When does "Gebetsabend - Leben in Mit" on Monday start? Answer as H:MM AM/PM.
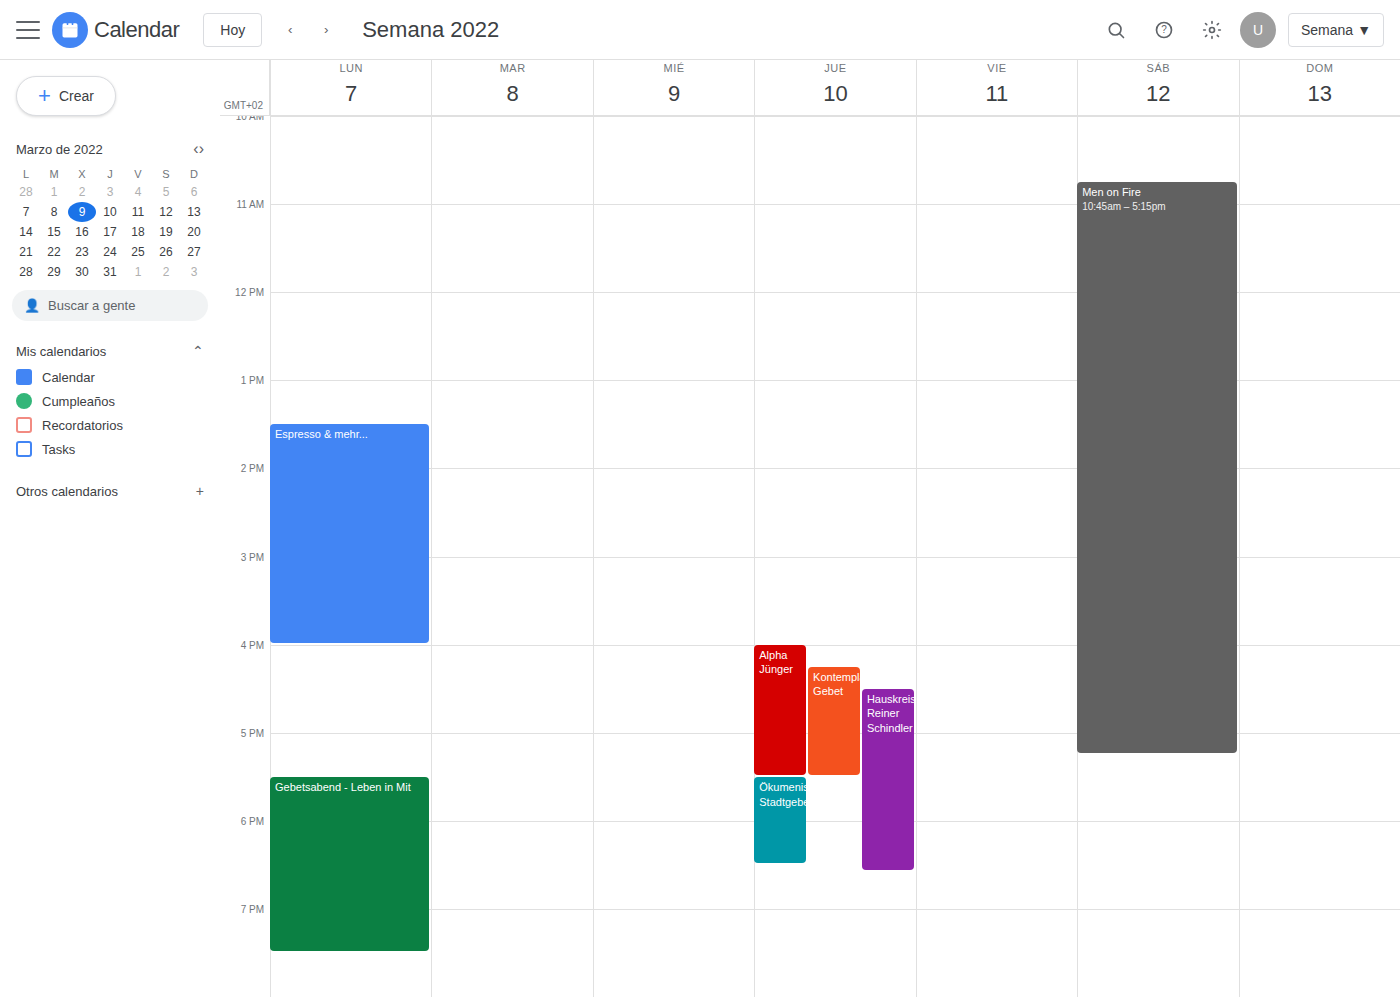
5:30 PM